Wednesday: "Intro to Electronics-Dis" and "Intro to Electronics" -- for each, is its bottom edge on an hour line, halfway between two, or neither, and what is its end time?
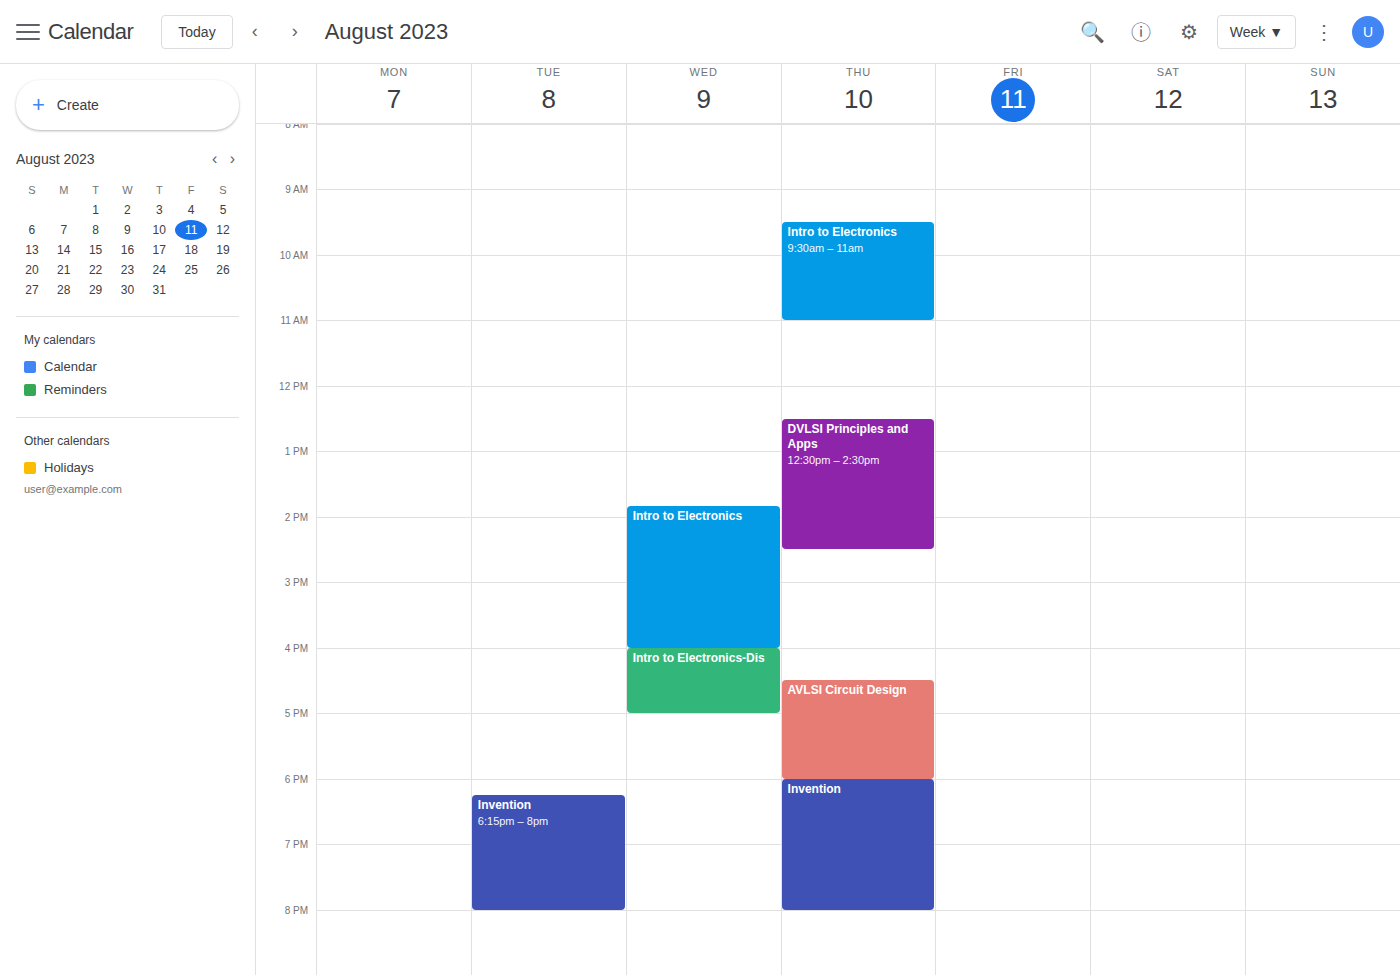
"Intro to Electronics-Dis": 5:00 PM, exactly on the 5 PM line. "Intro to Electronics": 4:00 PM, exactly on the 4 PM line.